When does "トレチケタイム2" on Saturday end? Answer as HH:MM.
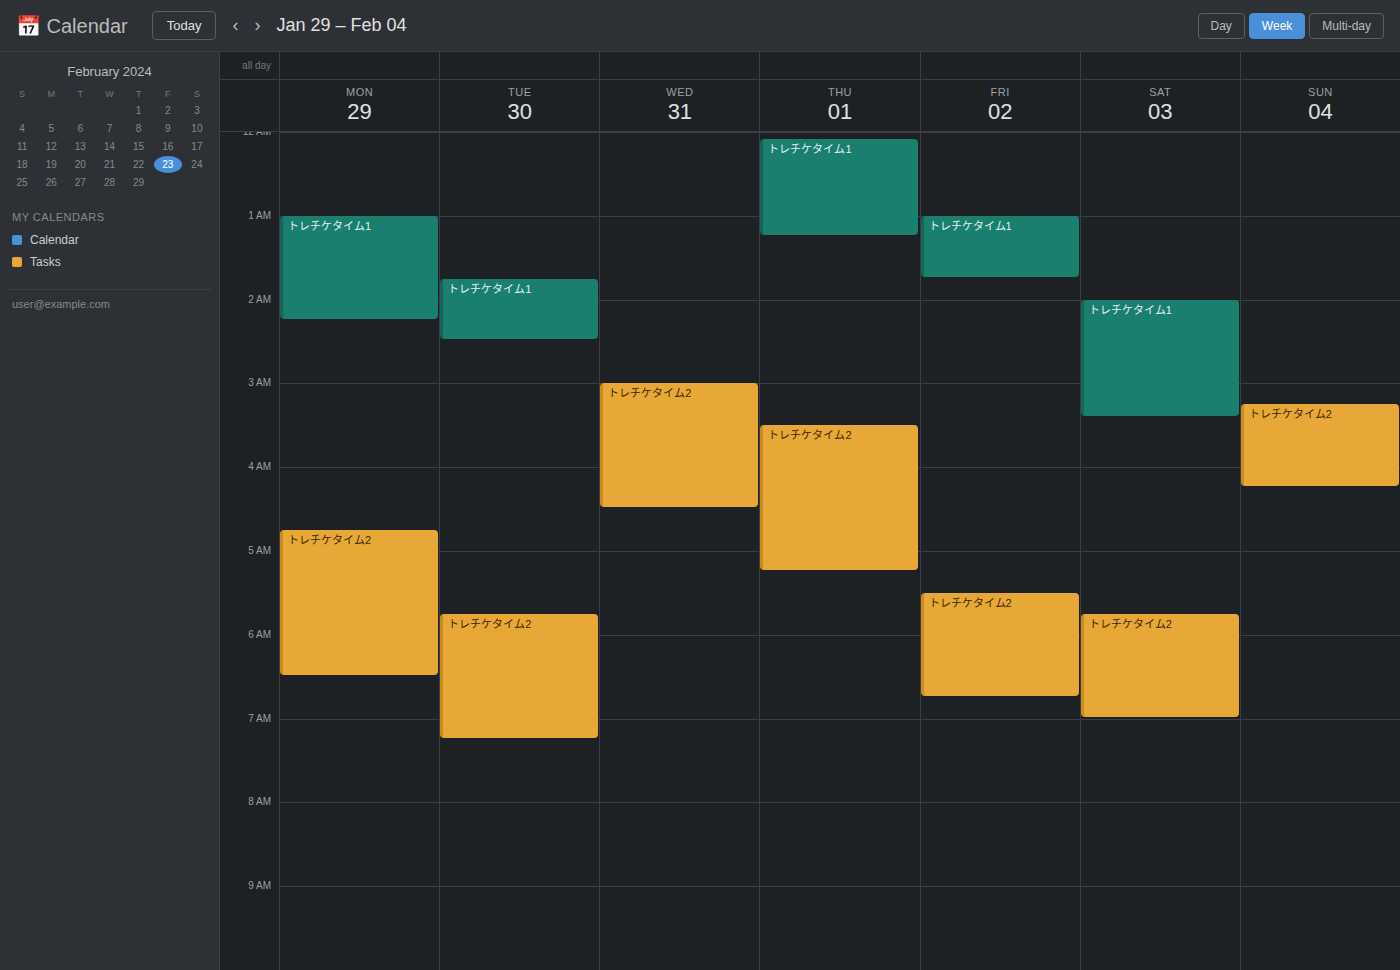
07:00